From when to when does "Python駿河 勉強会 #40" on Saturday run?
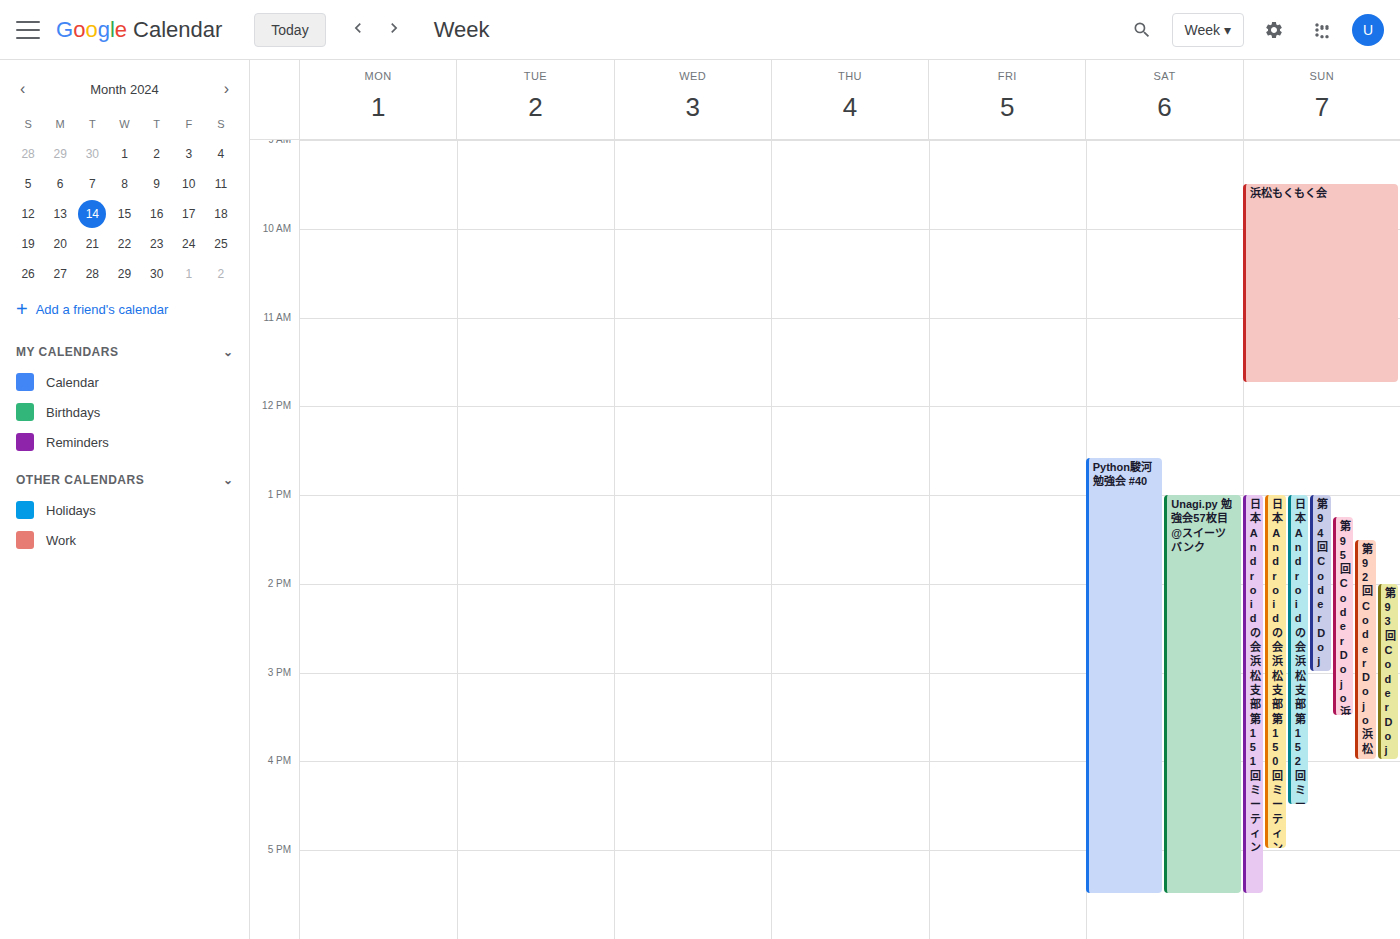
12:35 to 17:30